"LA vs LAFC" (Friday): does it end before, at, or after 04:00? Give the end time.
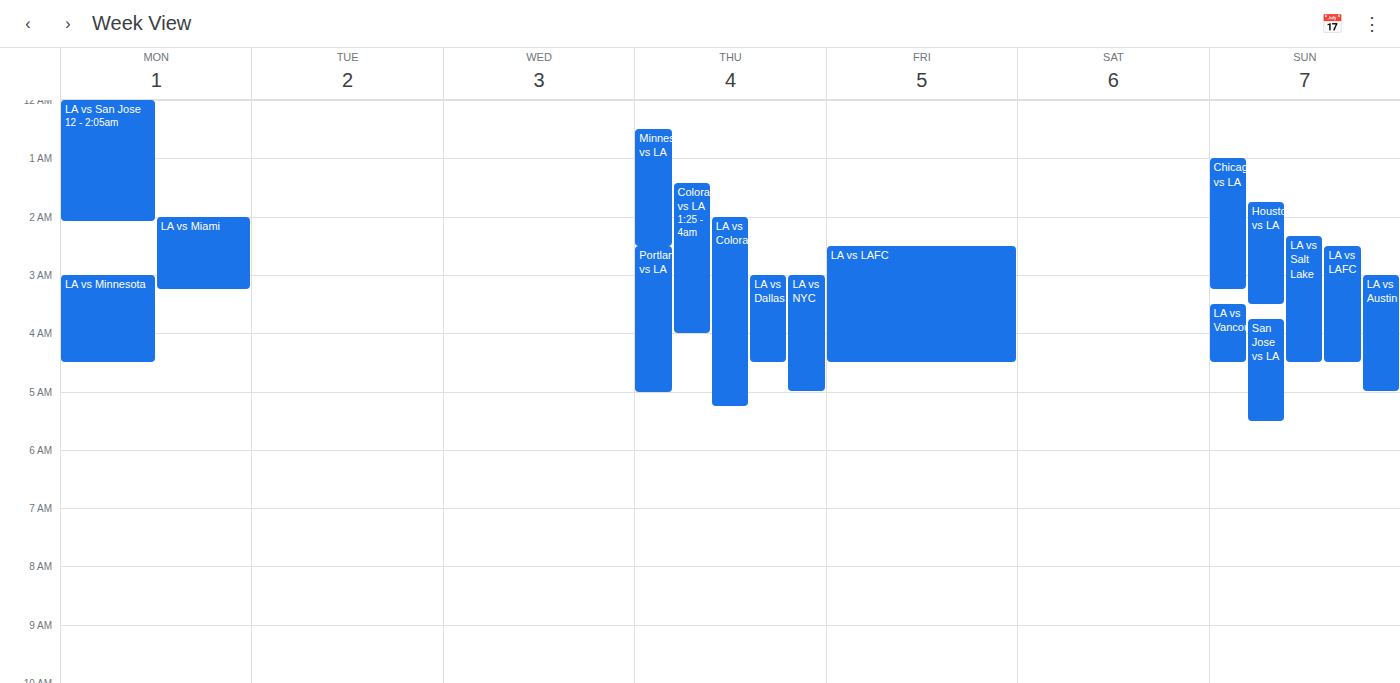
04:30 -- after 04:00, 30 minutes below the 04:00 line.